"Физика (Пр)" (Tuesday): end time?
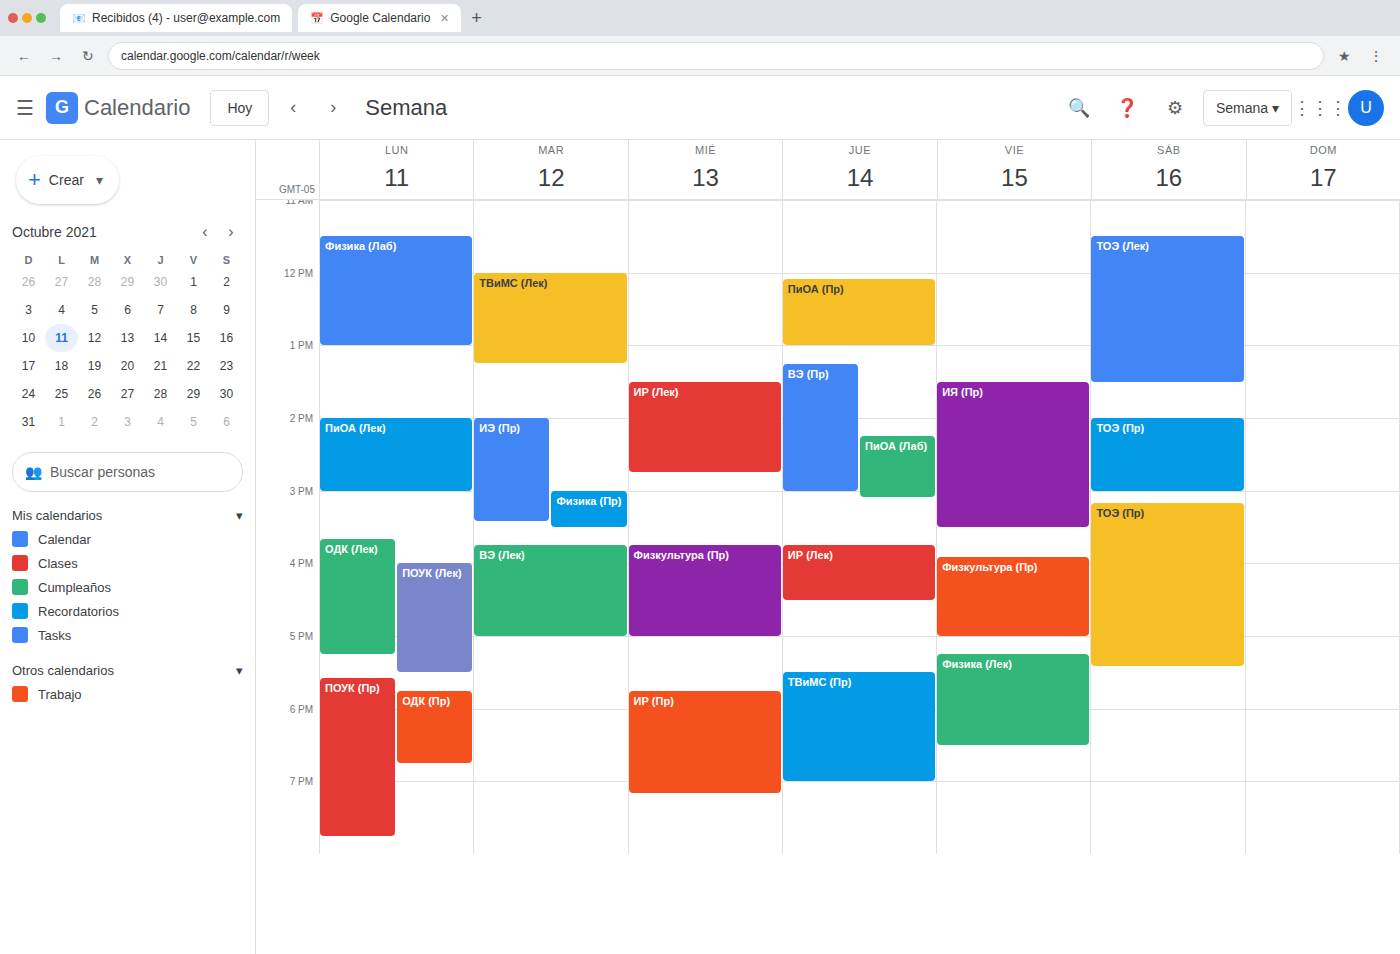
3:30 PM